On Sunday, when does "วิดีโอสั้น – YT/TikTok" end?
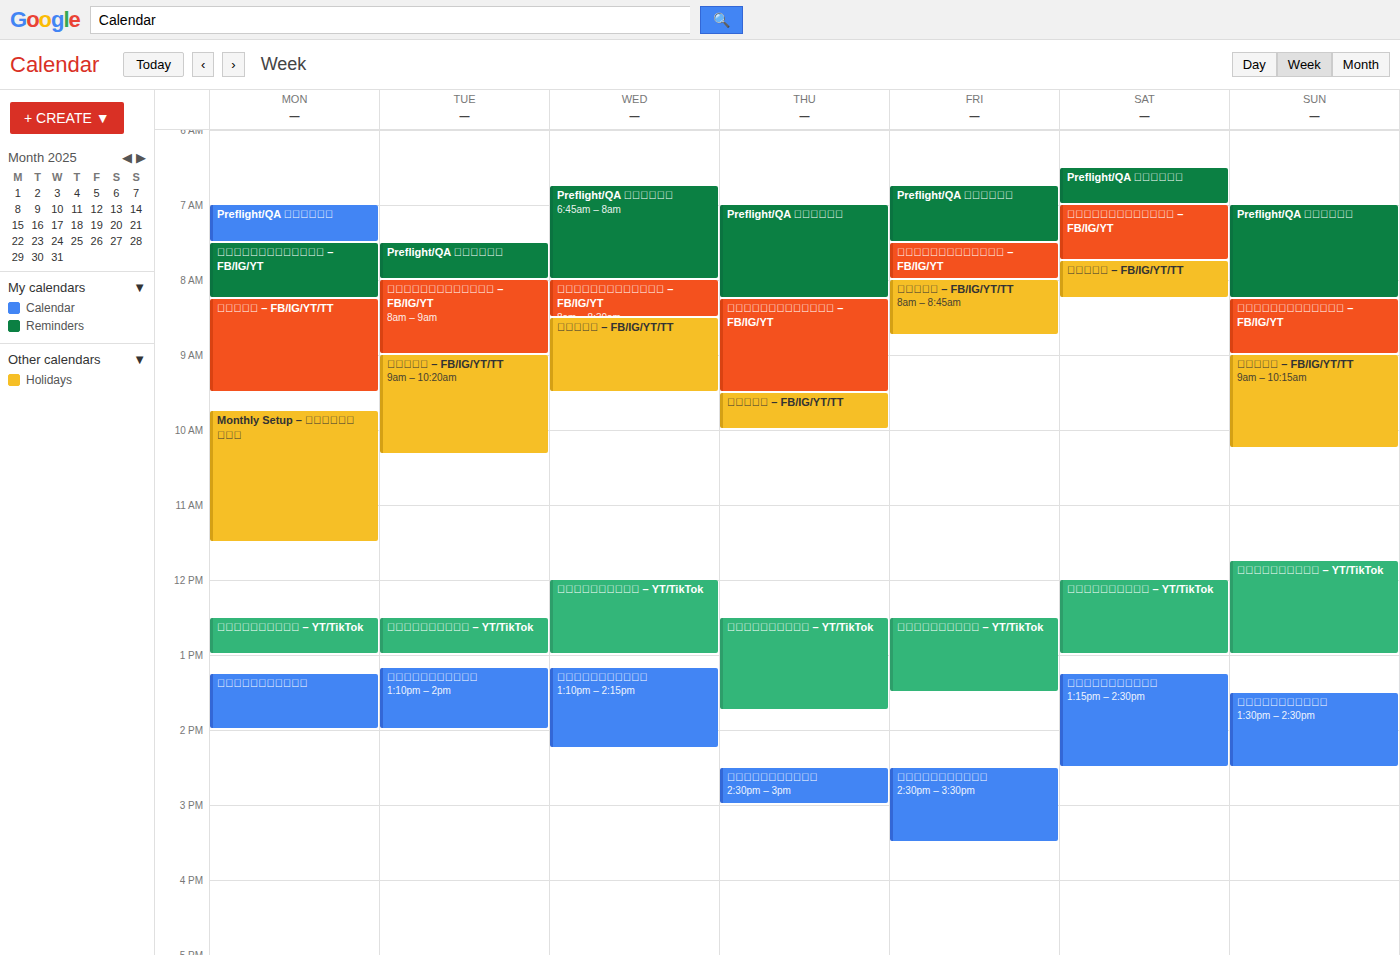
1:00 PM